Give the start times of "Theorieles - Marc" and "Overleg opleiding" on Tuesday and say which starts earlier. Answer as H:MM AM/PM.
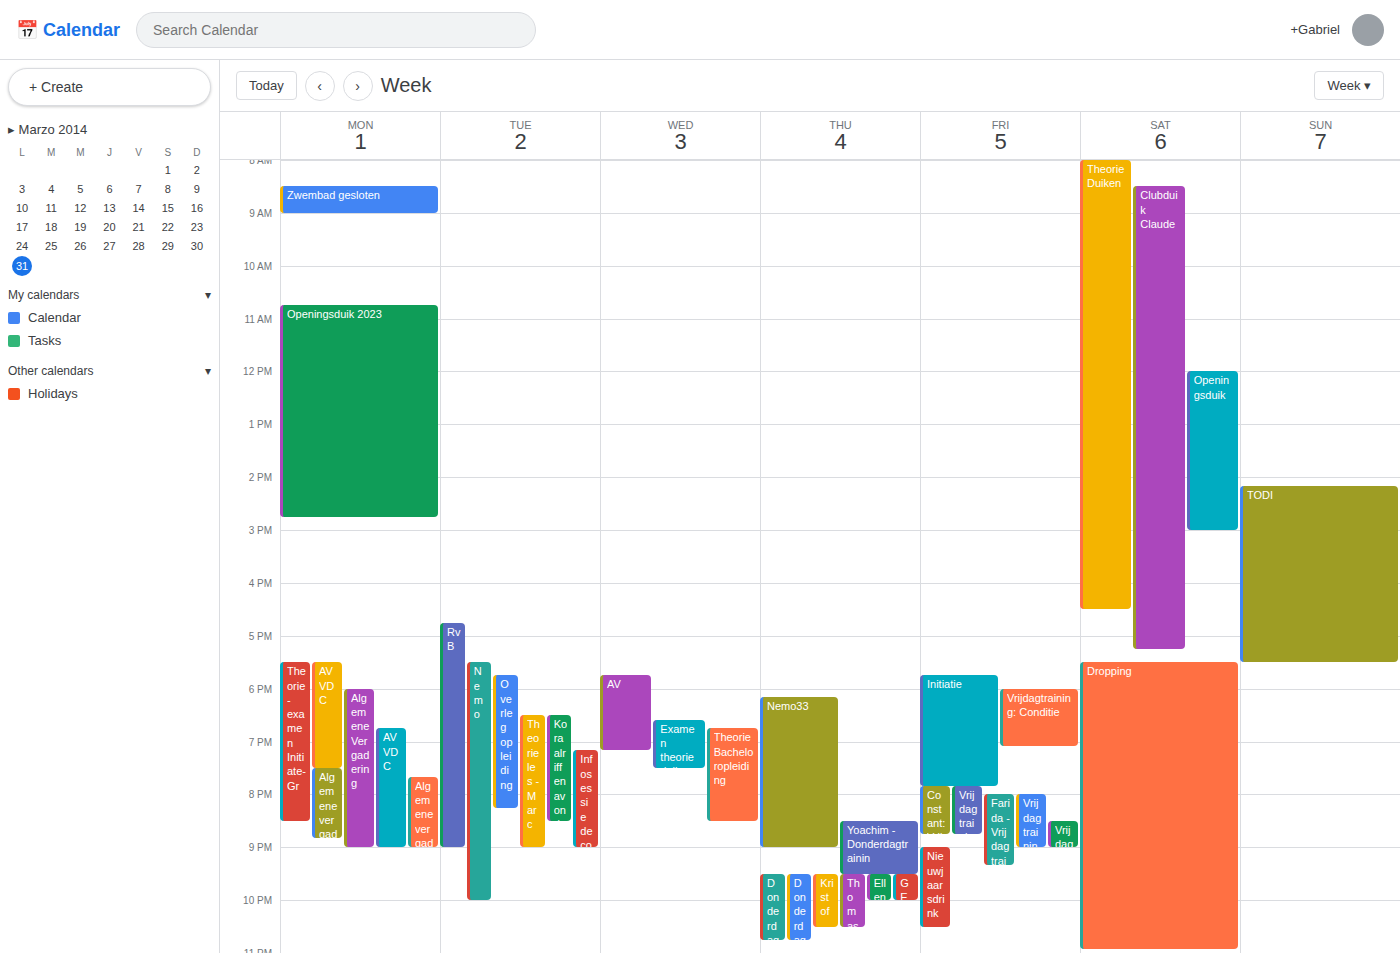
"Overleg opleiding" 5:45 PM; "Theorieles - Marc" 6:30 PM.